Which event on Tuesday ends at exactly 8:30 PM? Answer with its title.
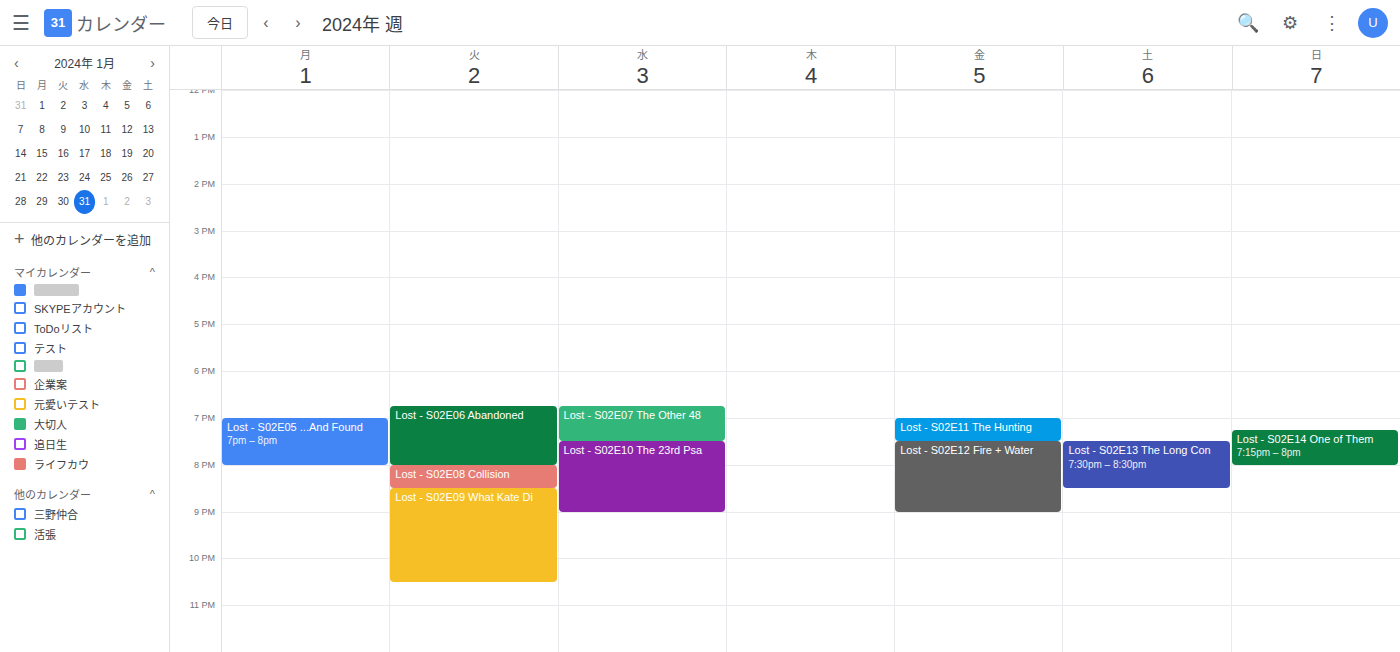
"Lost - S02E08 Collision"